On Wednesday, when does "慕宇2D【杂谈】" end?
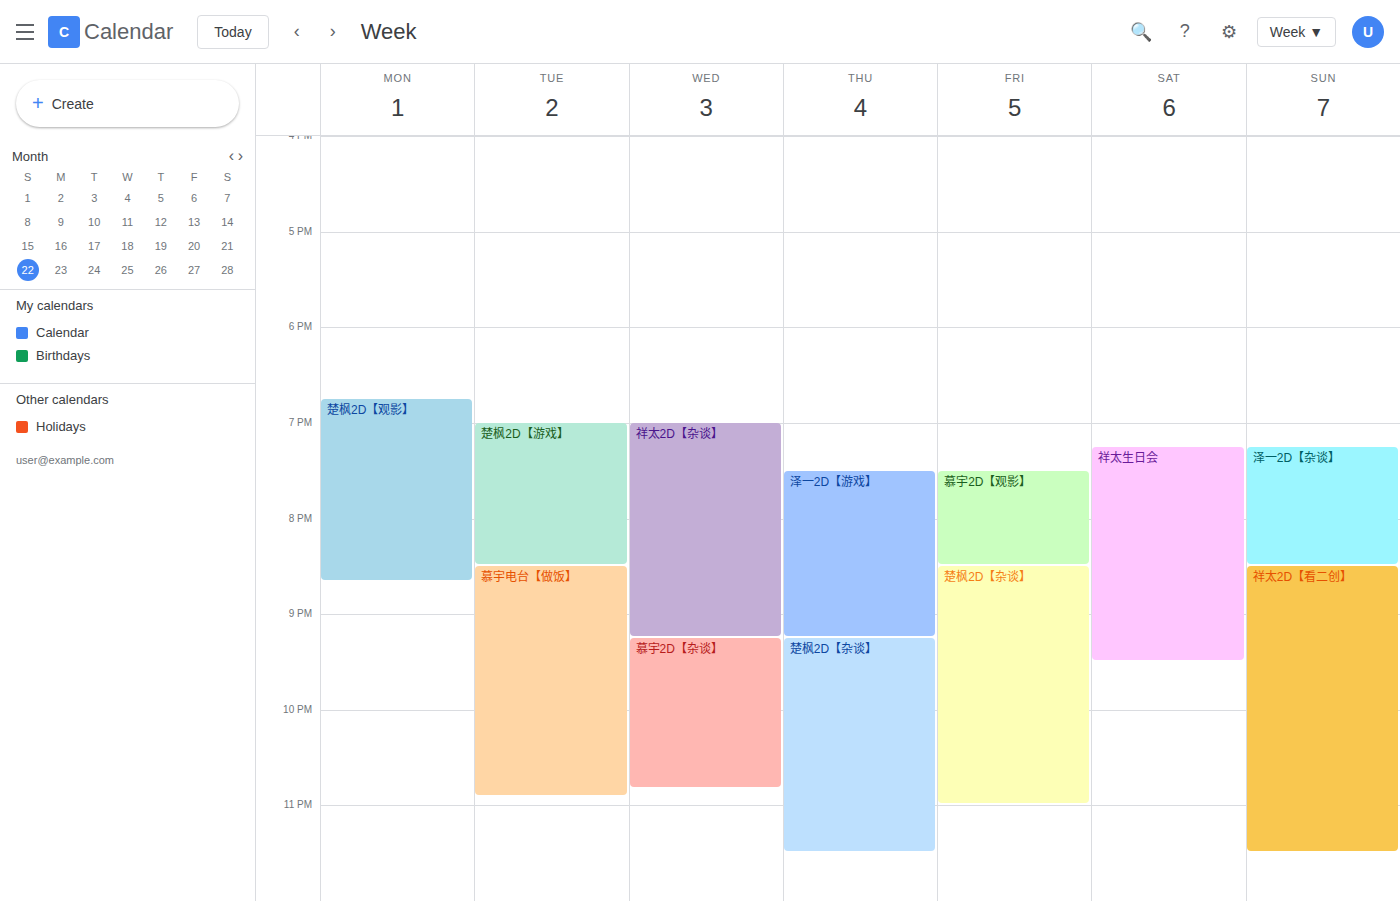
10:50 PM